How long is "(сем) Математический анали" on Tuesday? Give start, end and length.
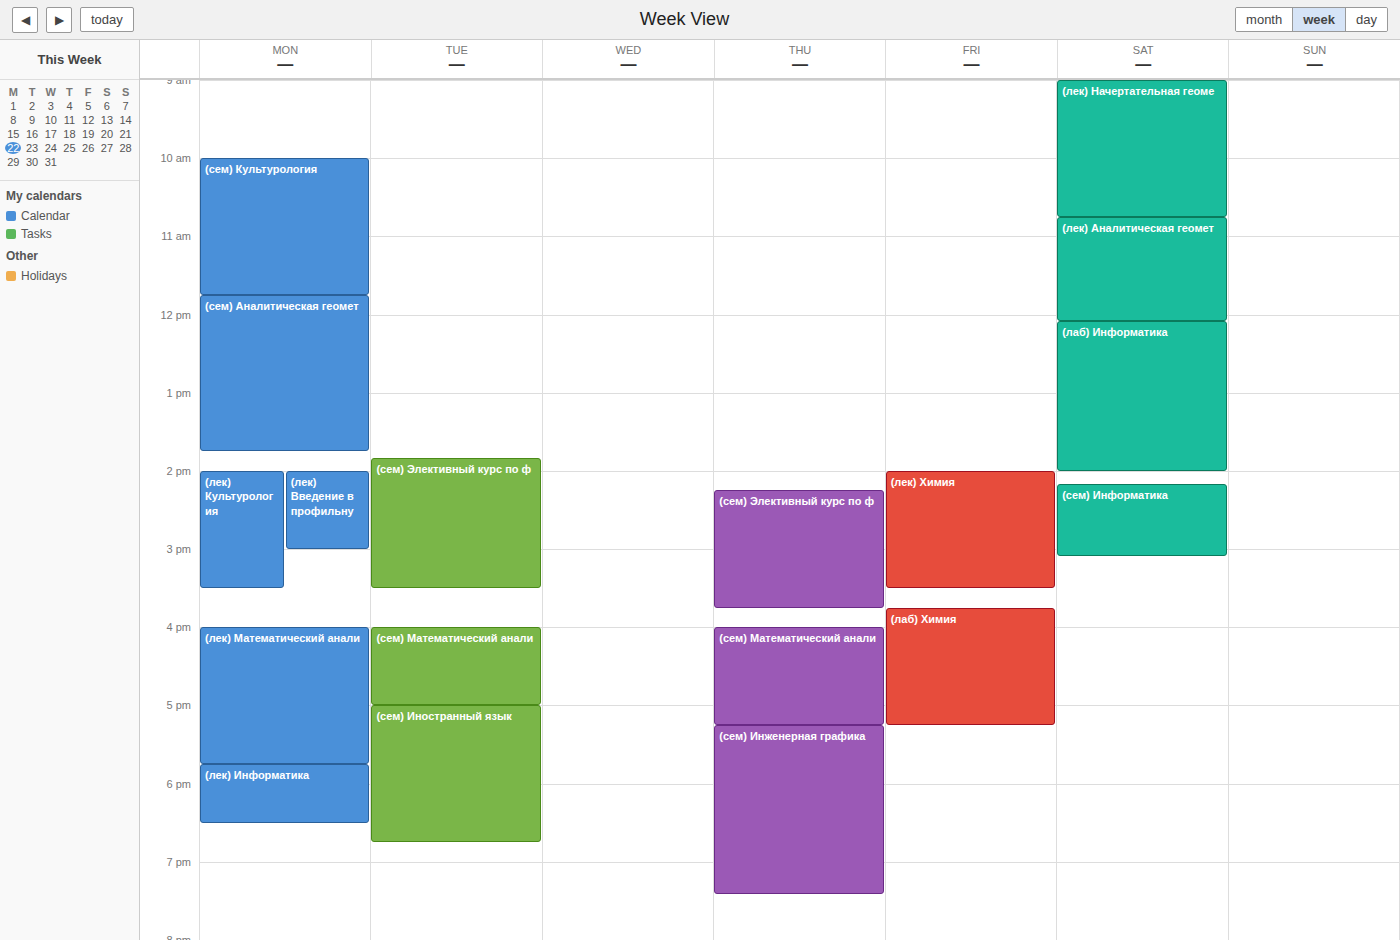
4:00 PM to 5:00 PM, 1 hour